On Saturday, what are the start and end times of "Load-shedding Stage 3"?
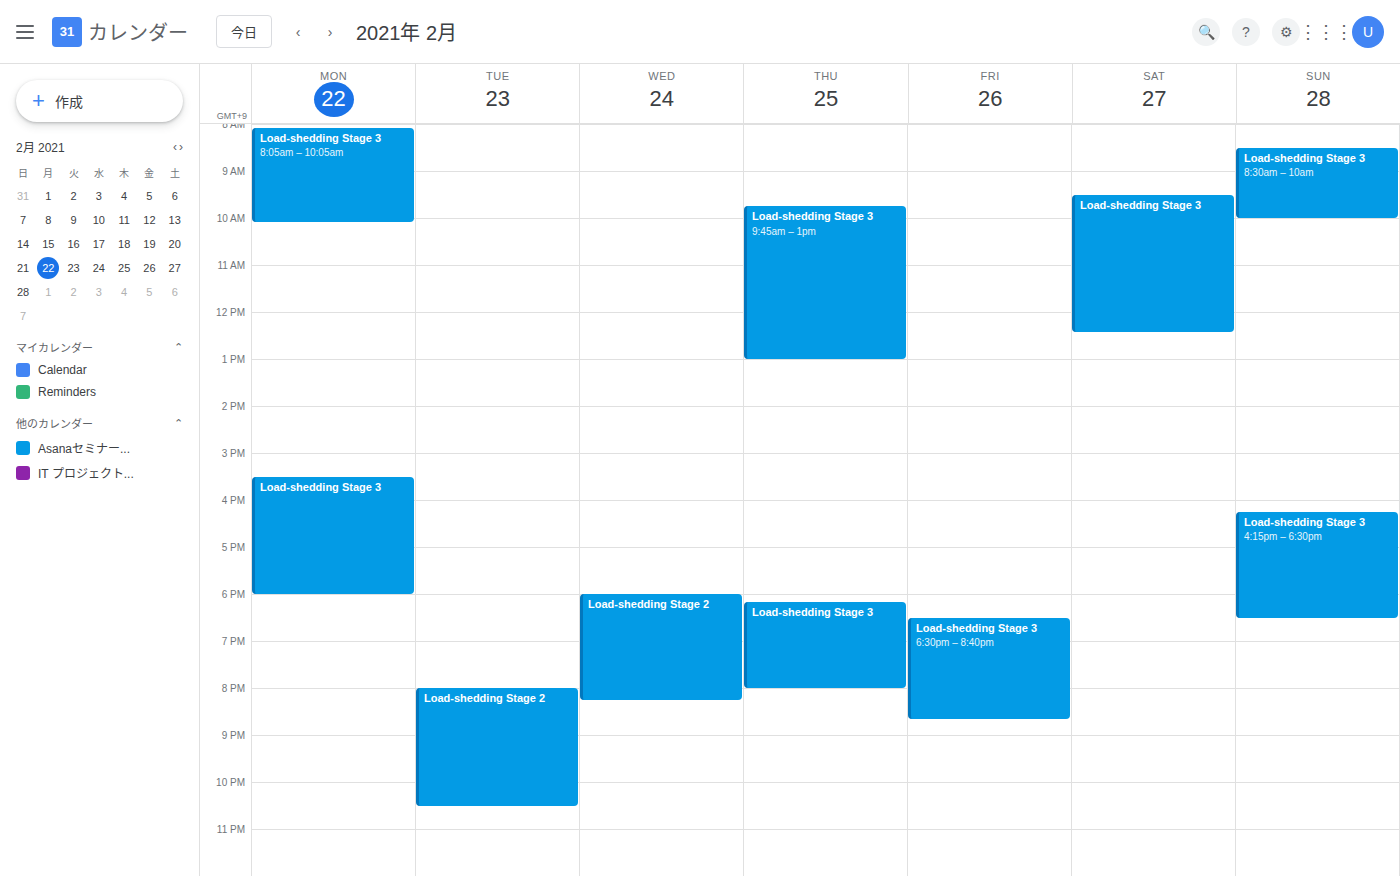
9:30 AM to 12:25 PM